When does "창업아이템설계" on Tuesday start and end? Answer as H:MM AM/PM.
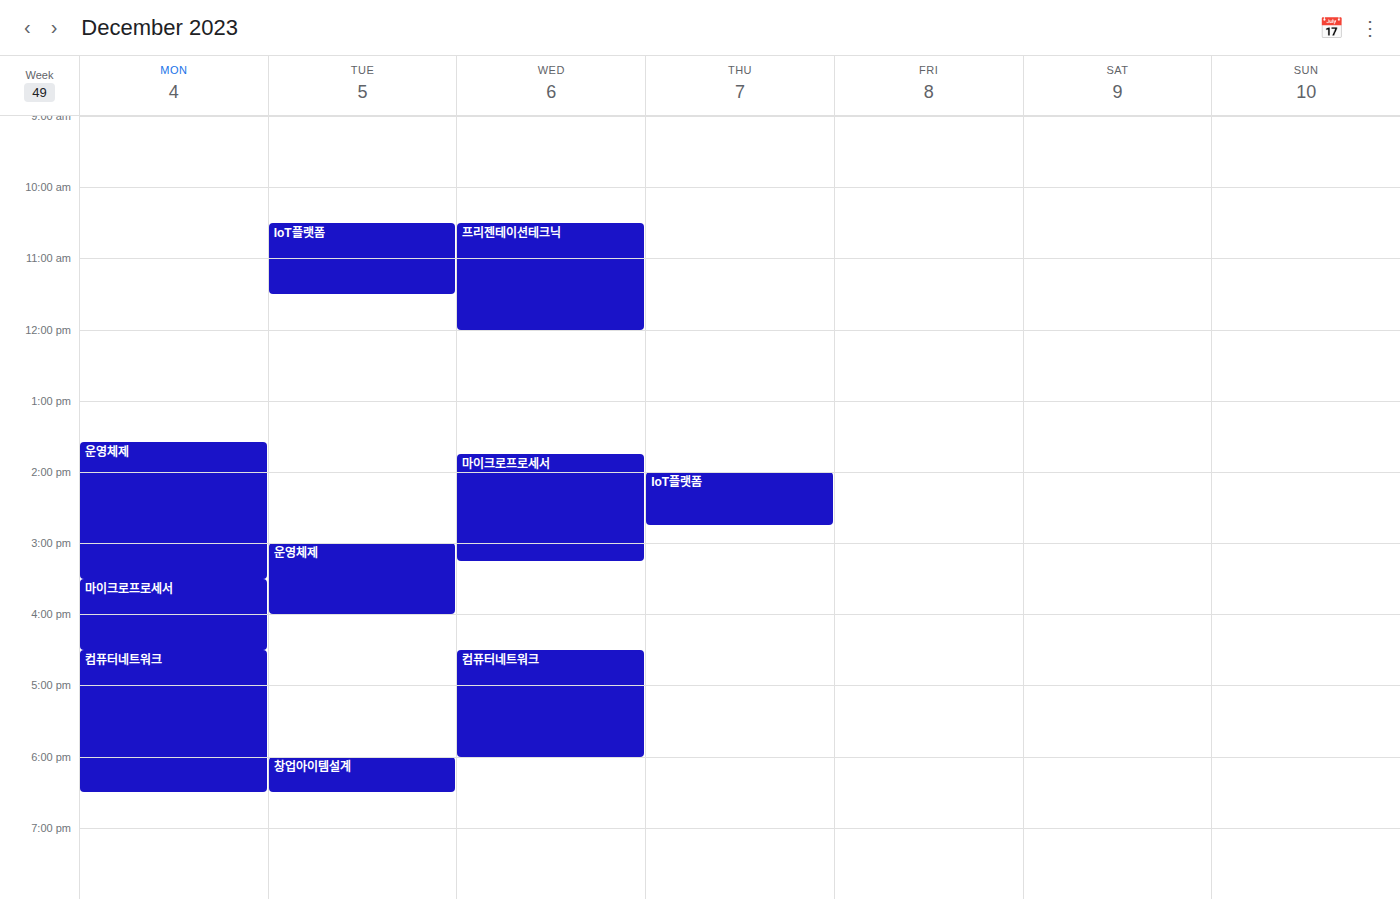
6:00 PM to 6:30 PM